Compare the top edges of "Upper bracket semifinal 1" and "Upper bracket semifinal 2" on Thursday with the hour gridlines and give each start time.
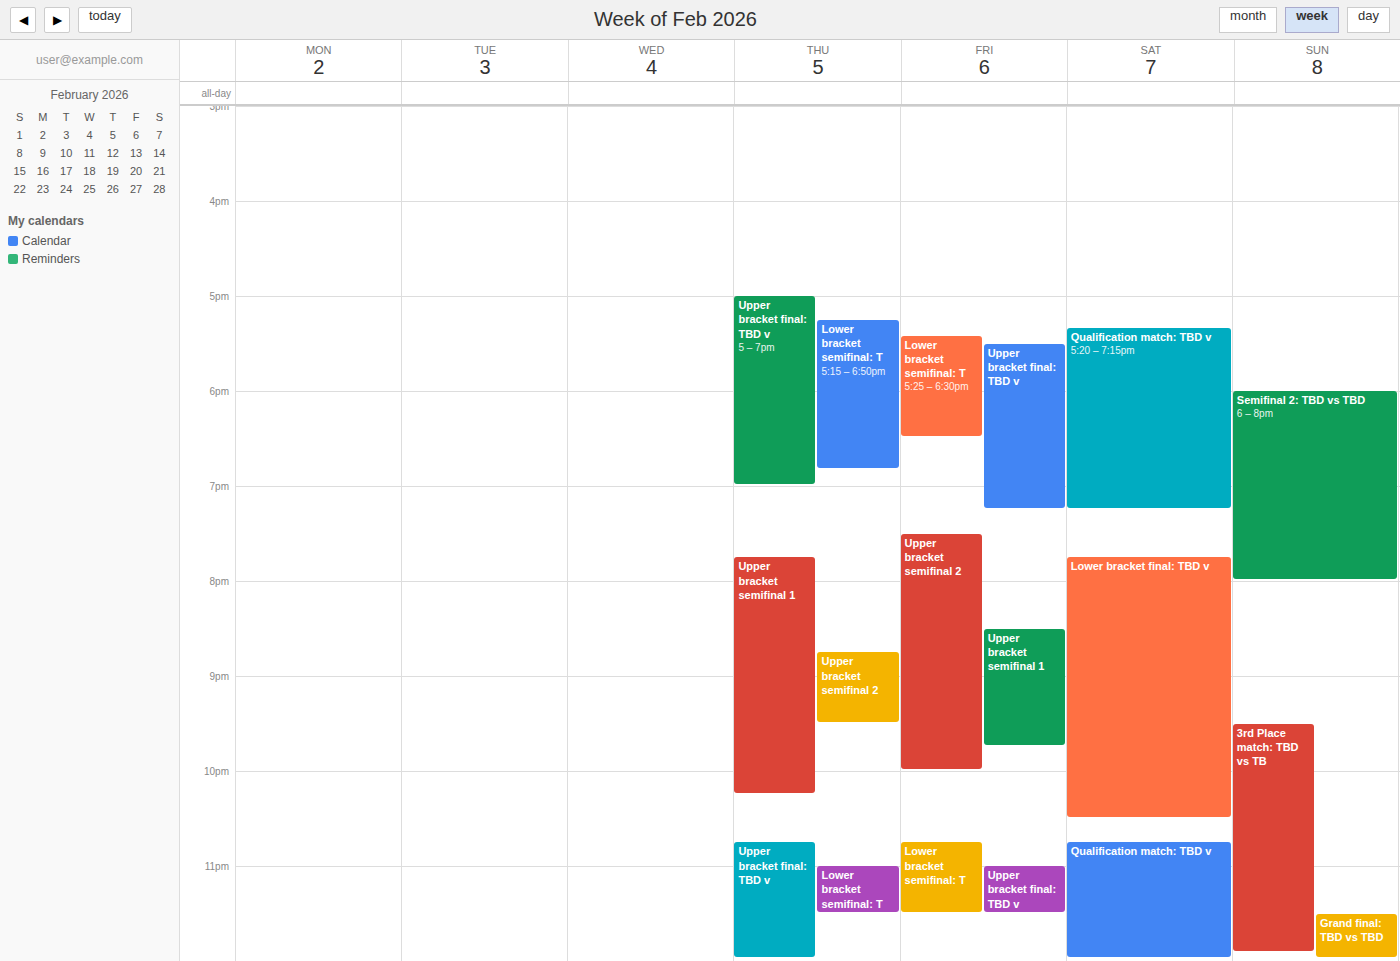
"Upper bracket semifinal 1": 19:45, neither: three quarters of the way from the 19:00 line to the 20:00 line. "Upper bracket semifinal 2": 20:45, neither: three quarters of the way from the 20:00 line to the 21:00 line.